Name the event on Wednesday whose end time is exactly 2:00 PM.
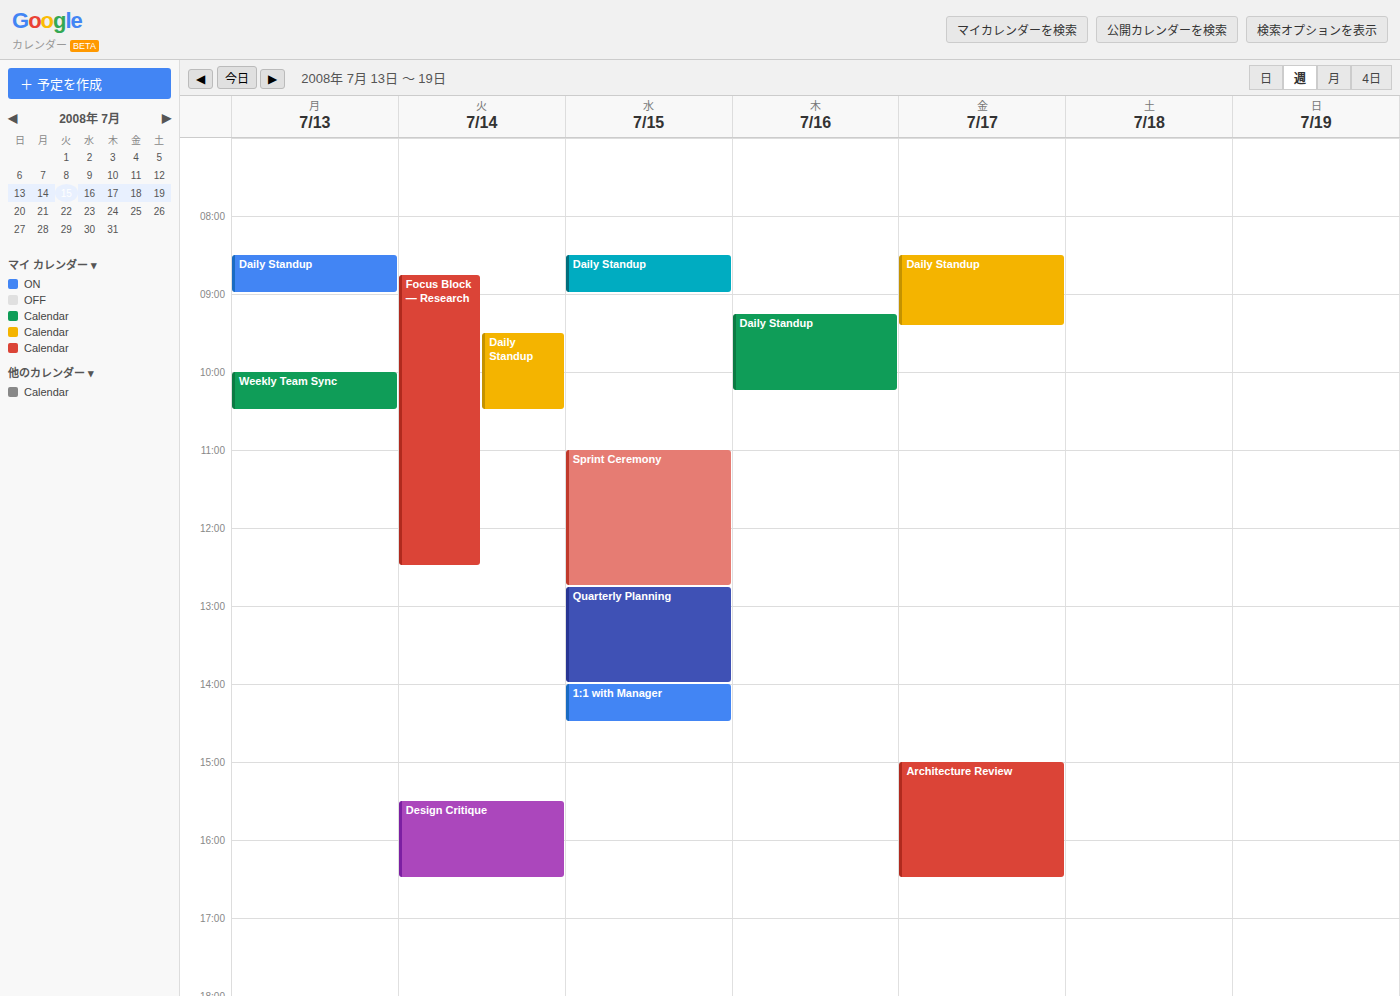
"Quarterly Planning"